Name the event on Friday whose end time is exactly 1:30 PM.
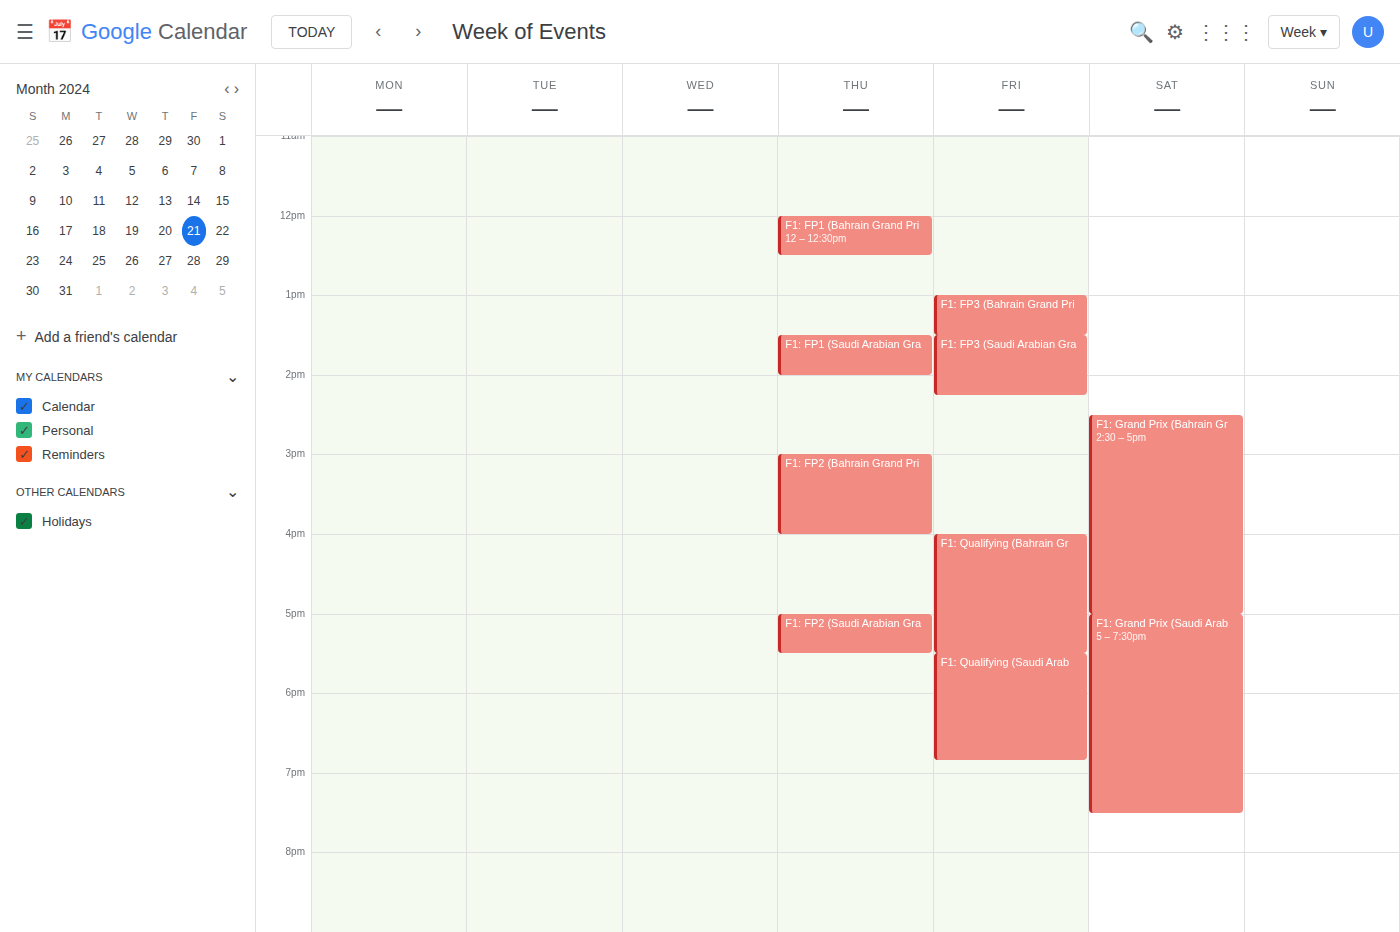
"F1: FP3 (Bahrain Grand Pri"